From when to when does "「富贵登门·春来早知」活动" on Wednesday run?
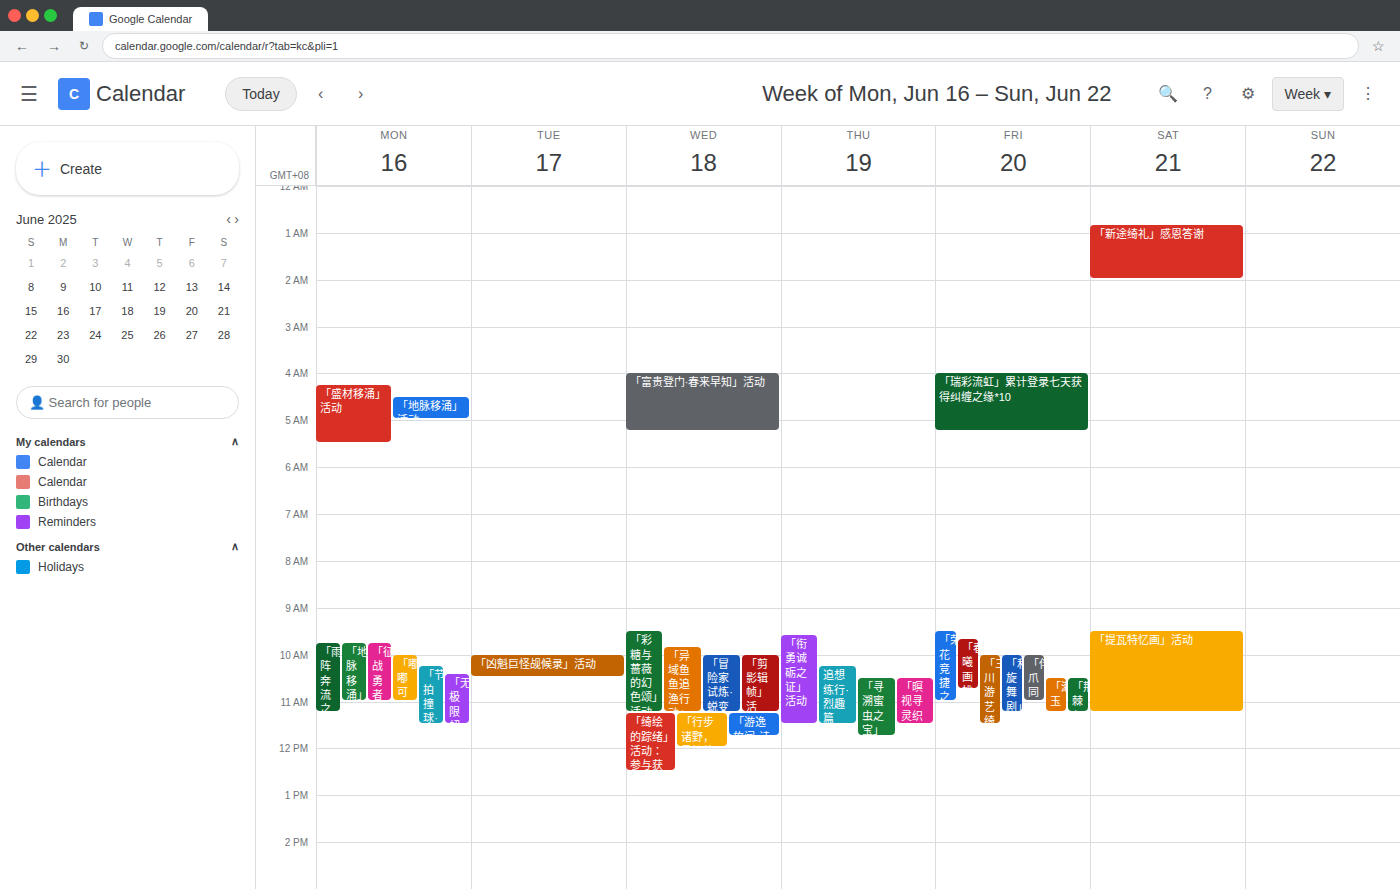
4:00 AM to 5:15 AM